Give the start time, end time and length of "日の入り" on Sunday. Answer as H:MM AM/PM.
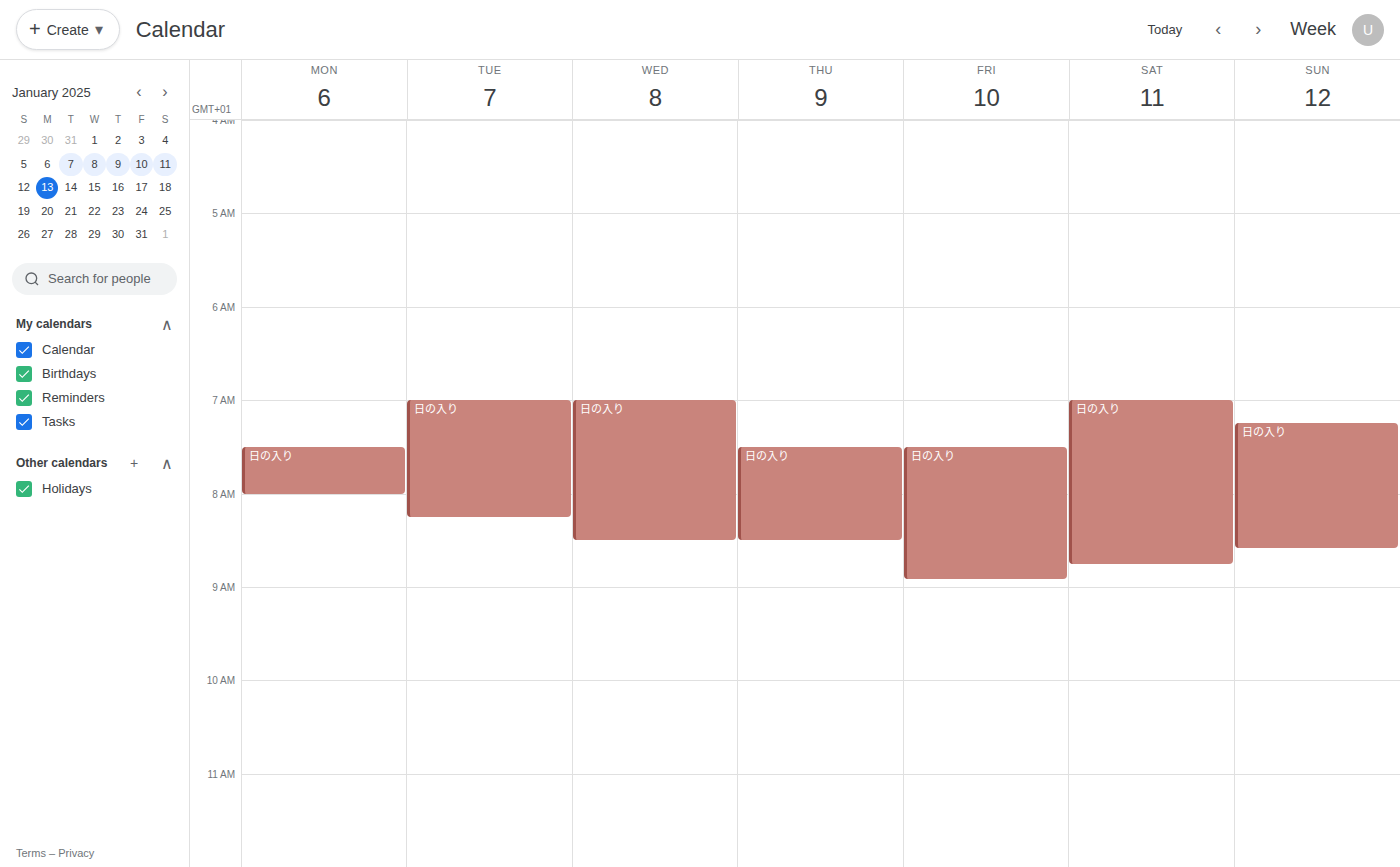
7:15 AM to 8:35 AM, 1 hour 20 minutes